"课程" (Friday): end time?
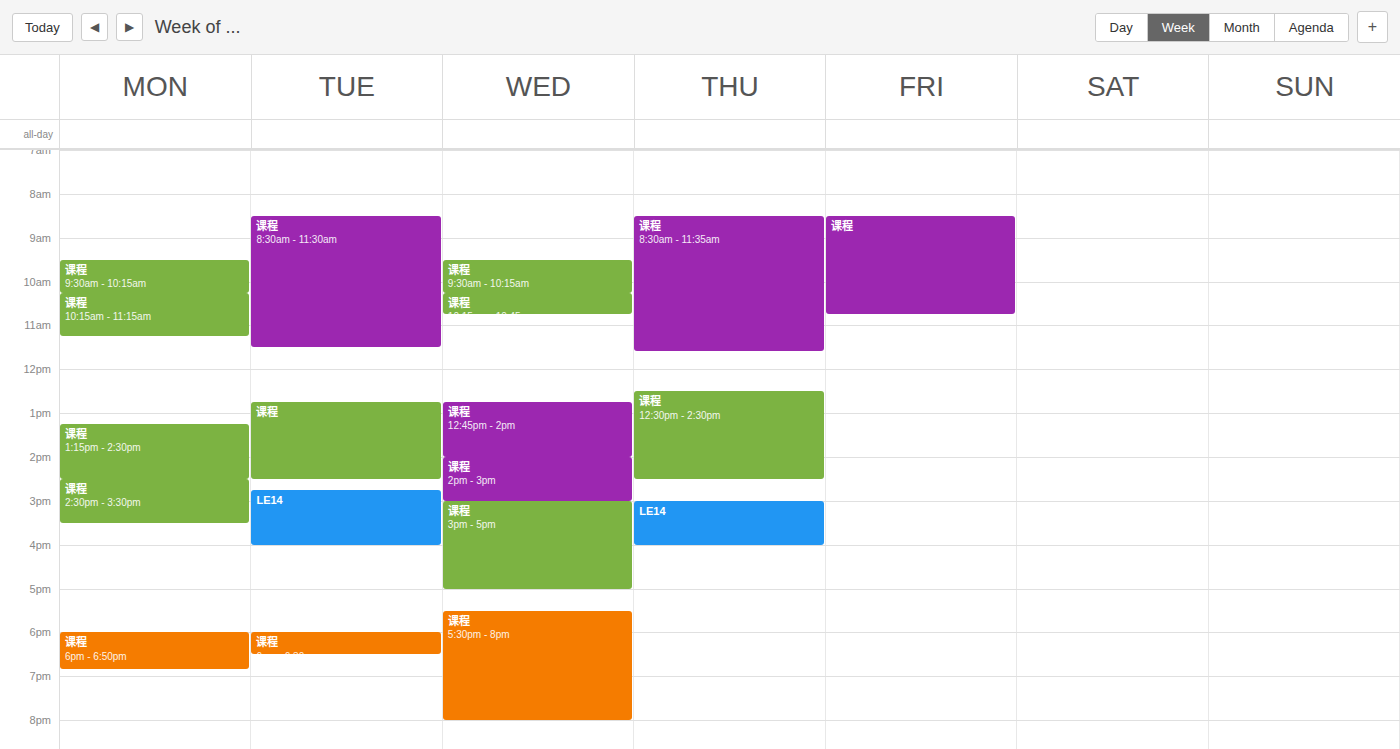
10:45